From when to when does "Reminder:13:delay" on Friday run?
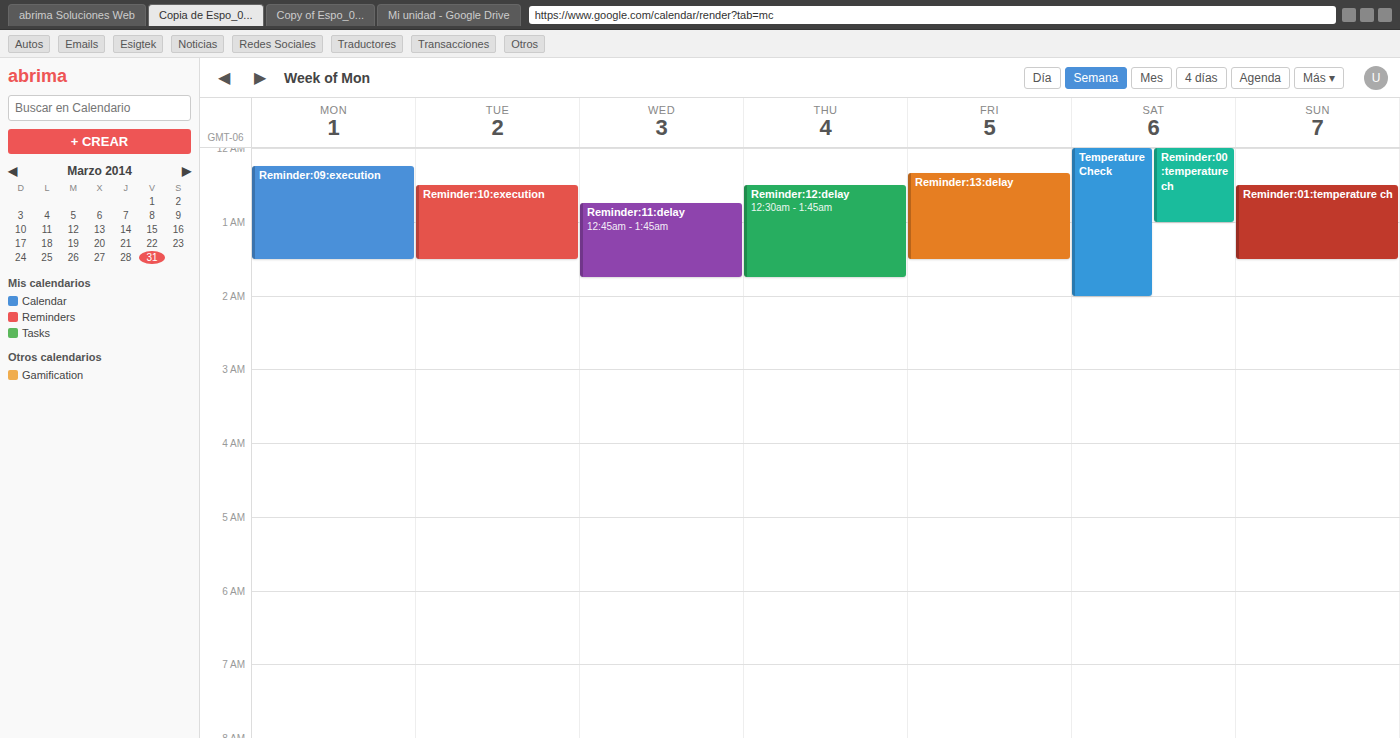
12:20 AM to 1:30 AM